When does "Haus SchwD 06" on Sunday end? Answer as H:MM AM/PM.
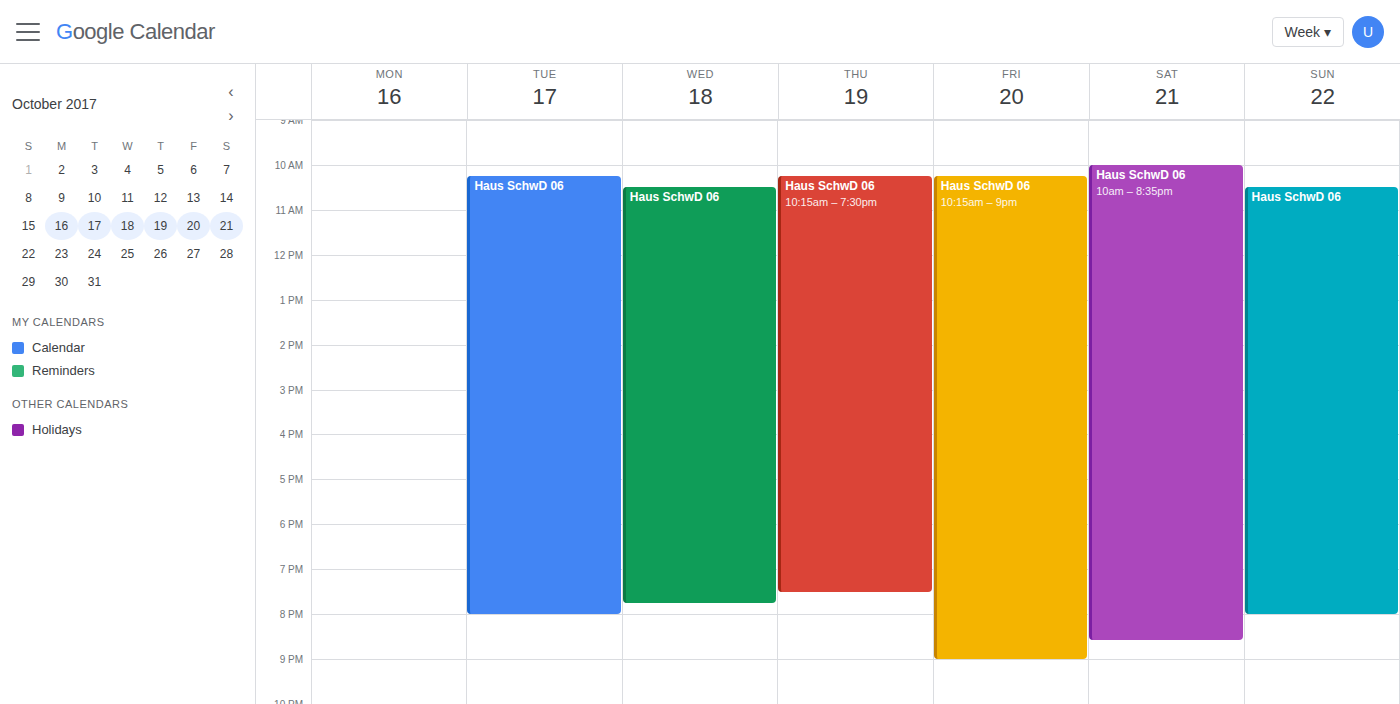
8:00 PM